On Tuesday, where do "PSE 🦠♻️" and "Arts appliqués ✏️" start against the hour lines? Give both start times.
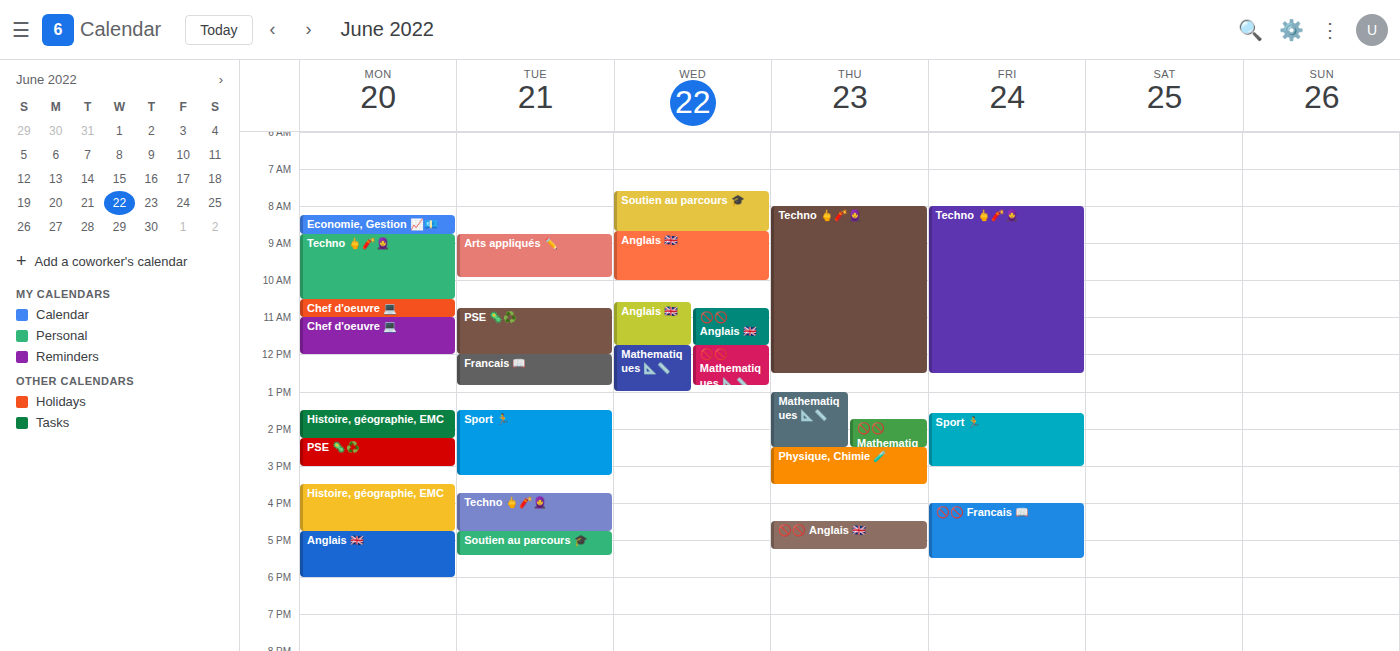
"PSE 🦠♻️": 10:45 AM, neither: three quarters of the way from the 10 AM line to the 11 AM line. "Arts appliqués ✏️": 8:45 AM, neither: three quarters of the way from the 8 AM line to the 9 AM line.